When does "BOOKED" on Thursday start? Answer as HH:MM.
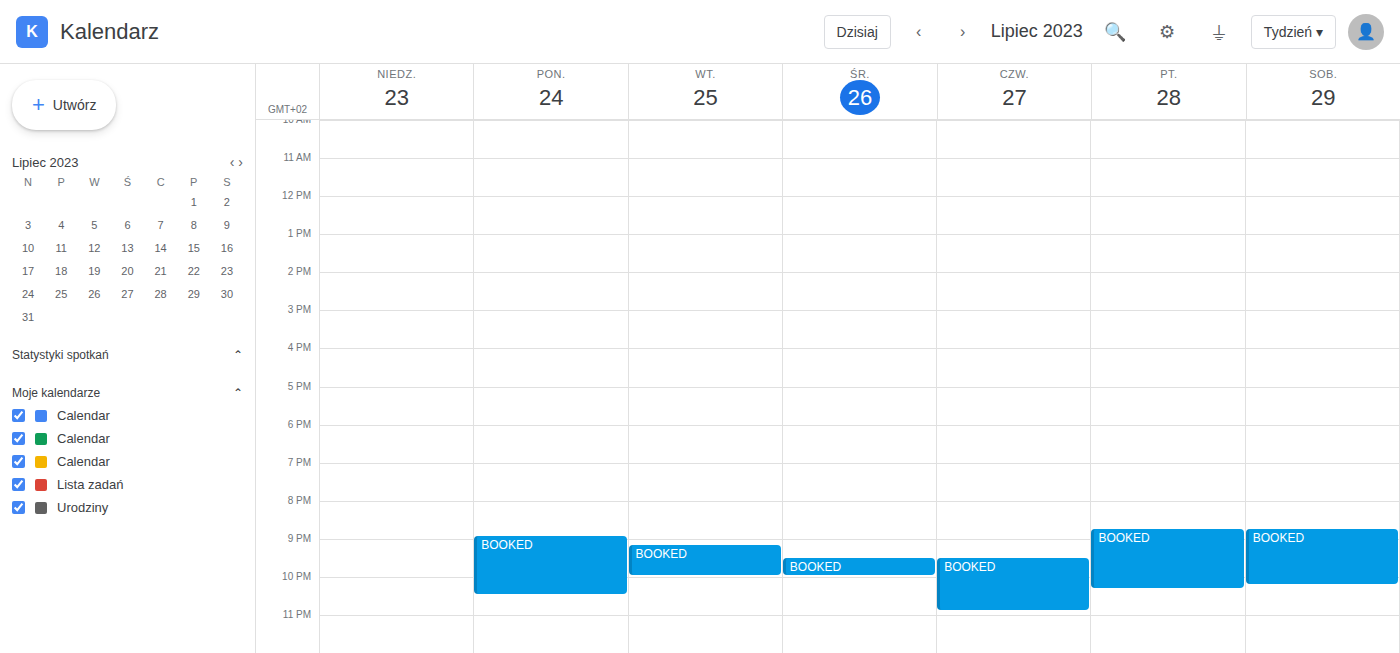
21:30